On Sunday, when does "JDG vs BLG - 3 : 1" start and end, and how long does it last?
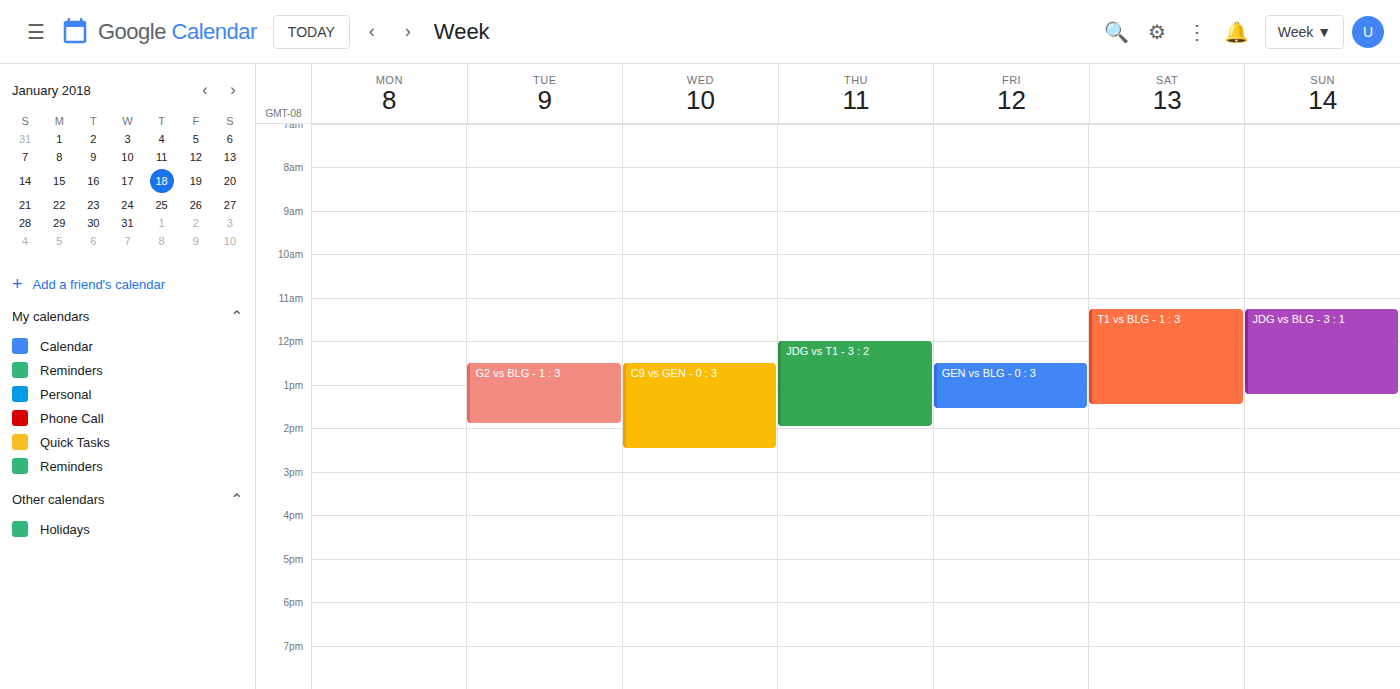
11:15 AM to 1:15 PM, 2 hours